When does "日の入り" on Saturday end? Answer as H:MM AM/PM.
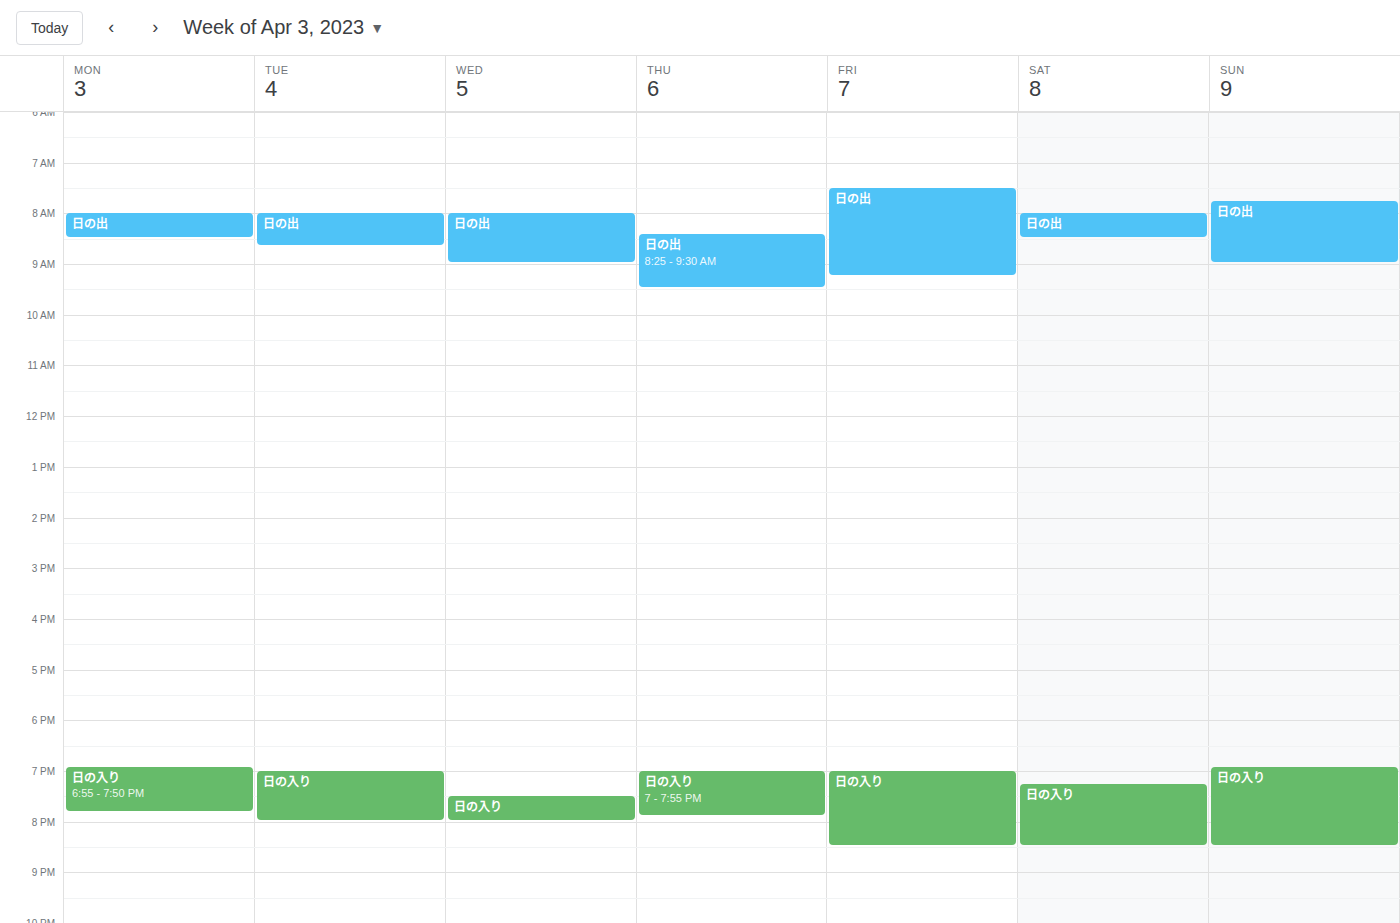
8:30 PM